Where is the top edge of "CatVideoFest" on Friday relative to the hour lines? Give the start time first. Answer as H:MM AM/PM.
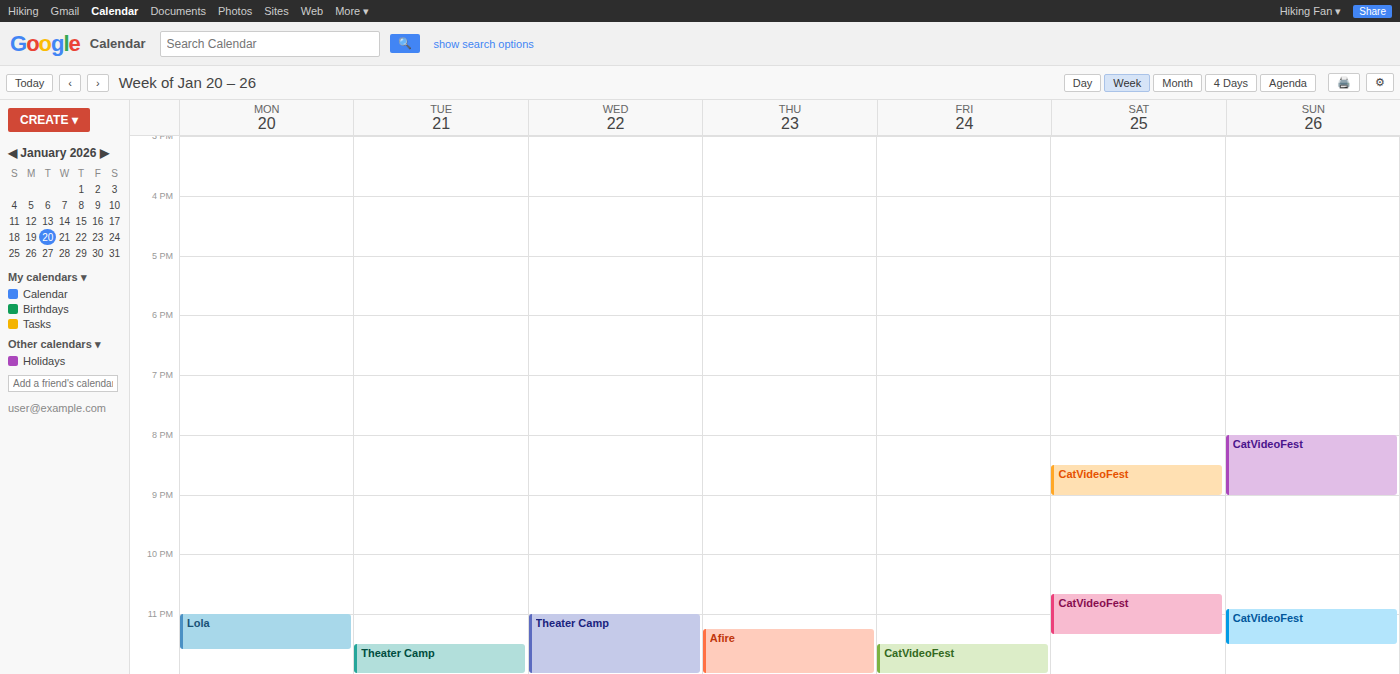
11:30 PM -- halfway between the 11 PM and 12 AM lines.